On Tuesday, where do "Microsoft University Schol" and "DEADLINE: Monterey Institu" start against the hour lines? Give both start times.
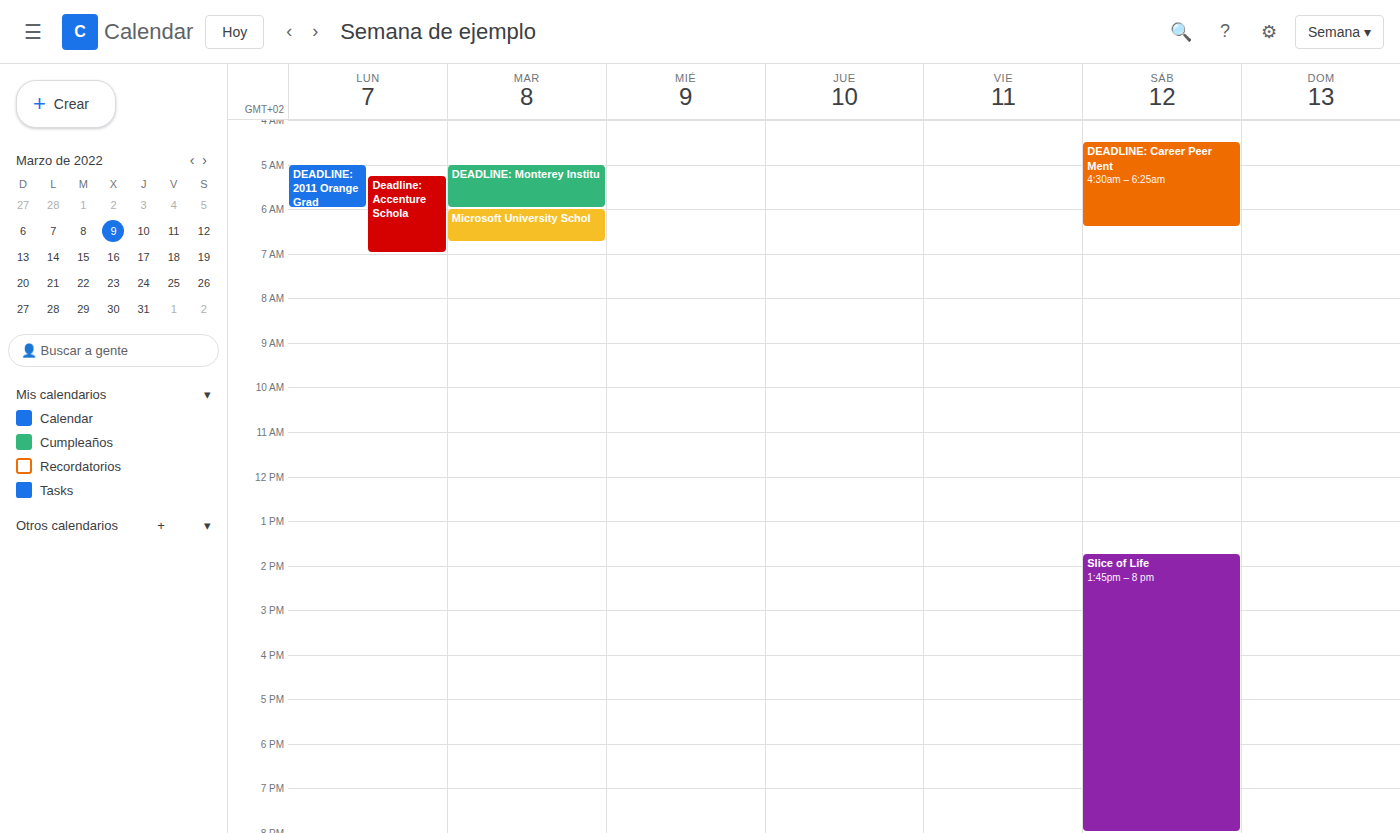
"Microsoft University Schol": 6:00 AM, exactly on the 6 AM line. "DEADLINE: Monterey Institu": 5:00 AM, exactly on the 5 AM line.